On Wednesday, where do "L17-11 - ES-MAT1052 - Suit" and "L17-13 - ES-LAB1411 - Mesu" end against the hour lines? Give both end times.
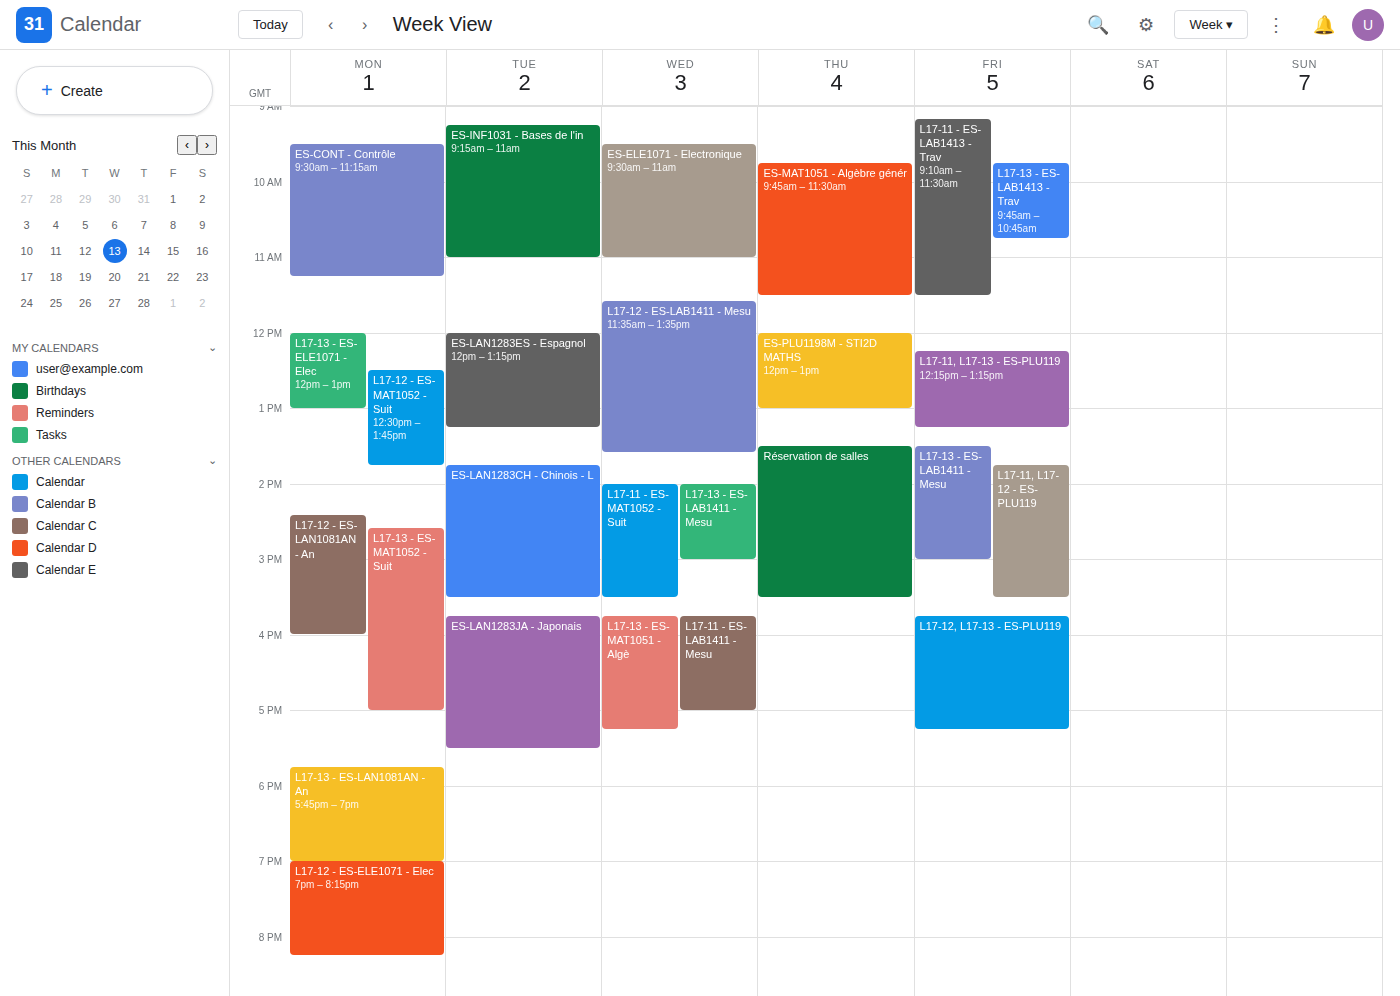
"L17-11 - ES-MAT1052 - Suit": 3:30 PM, halfway between the 3 PM and 4 PM lines. "L17-13 - ES-LAB1411 - Mesu": 3:00 PM, exactly on the 3 PM line.